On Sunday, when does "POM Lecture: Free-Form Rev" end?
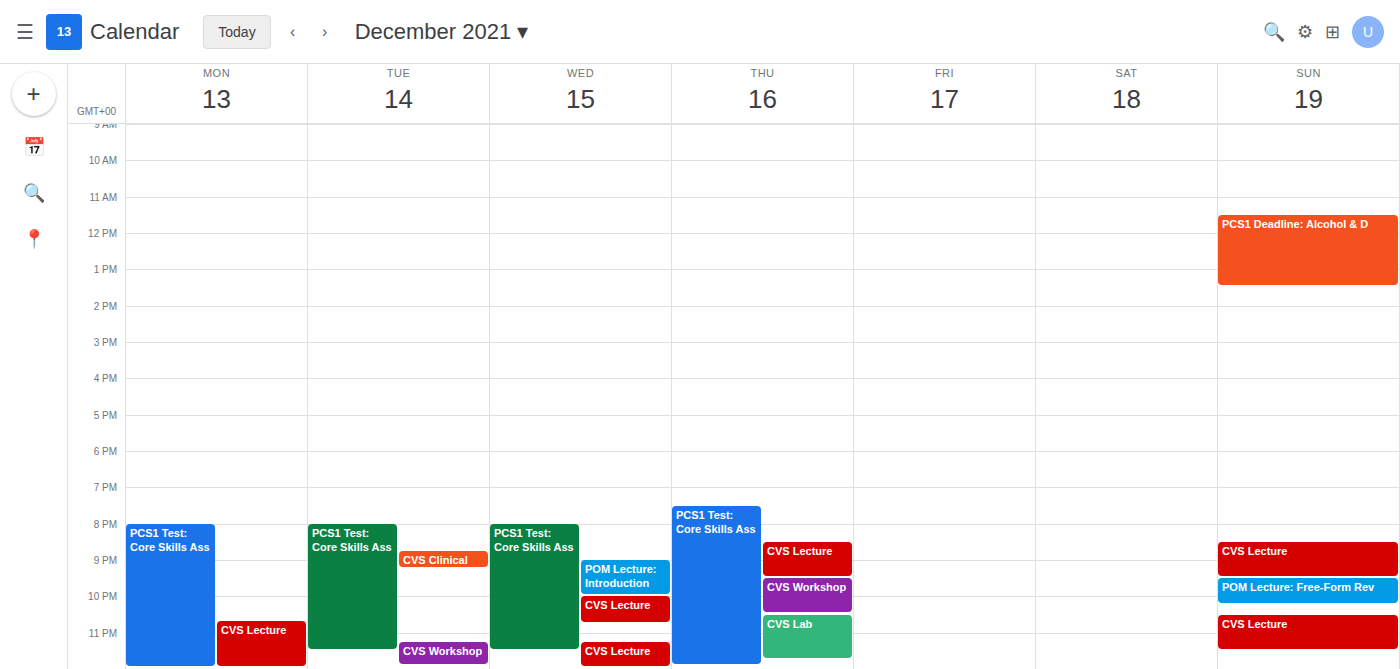
10:15 PM